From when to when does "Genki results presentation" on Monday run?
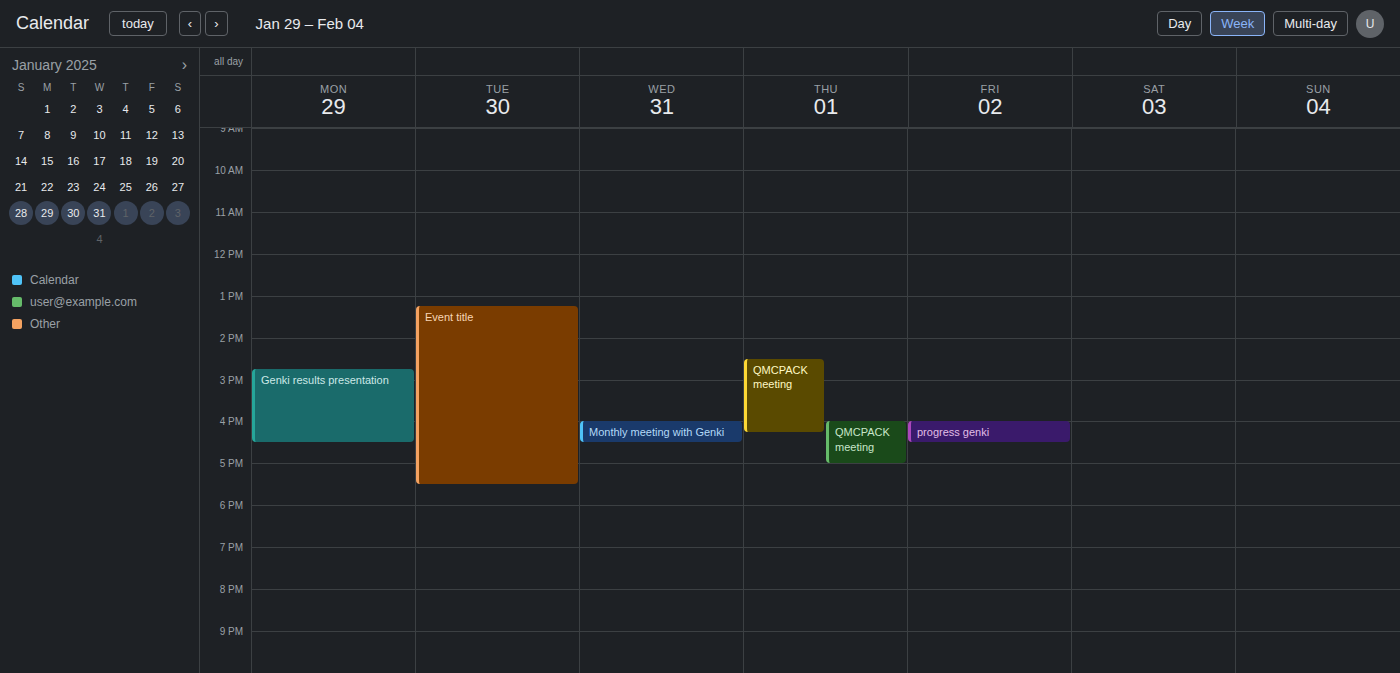
2:45 PM to 4:30 PM